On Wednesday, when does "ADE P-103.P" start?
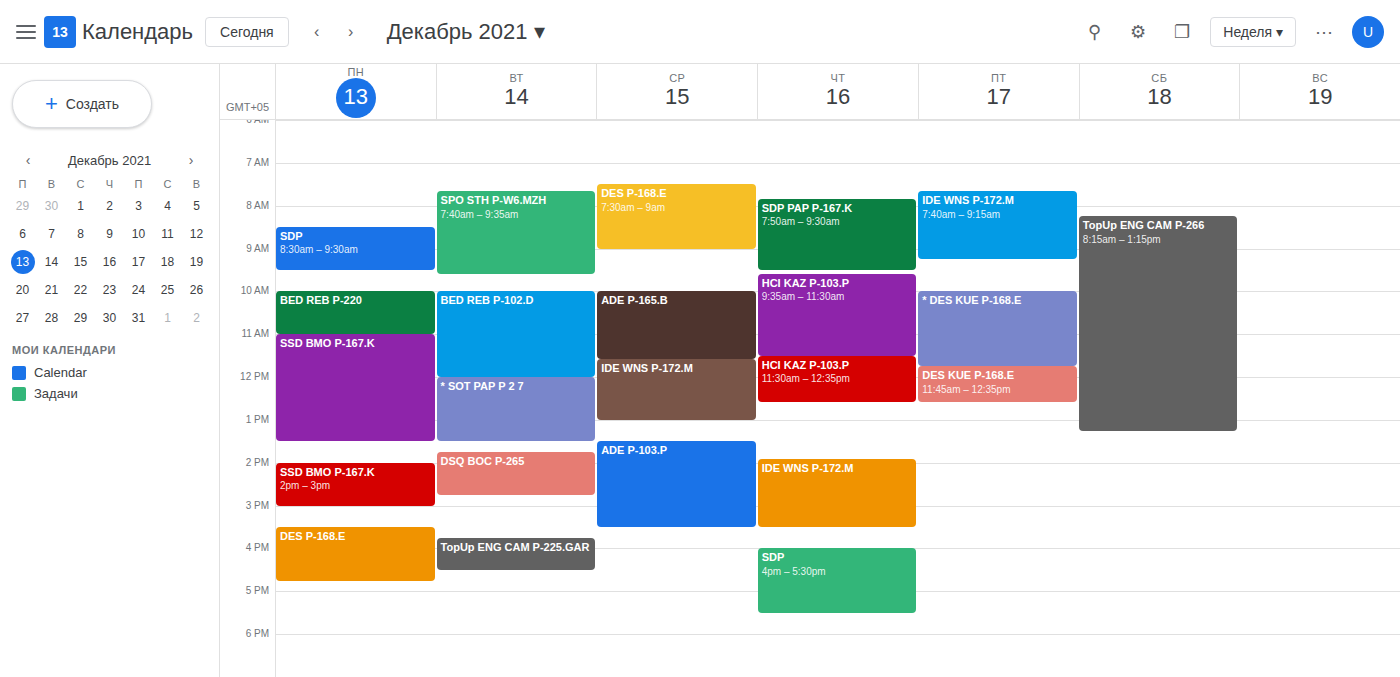
1:30 PM